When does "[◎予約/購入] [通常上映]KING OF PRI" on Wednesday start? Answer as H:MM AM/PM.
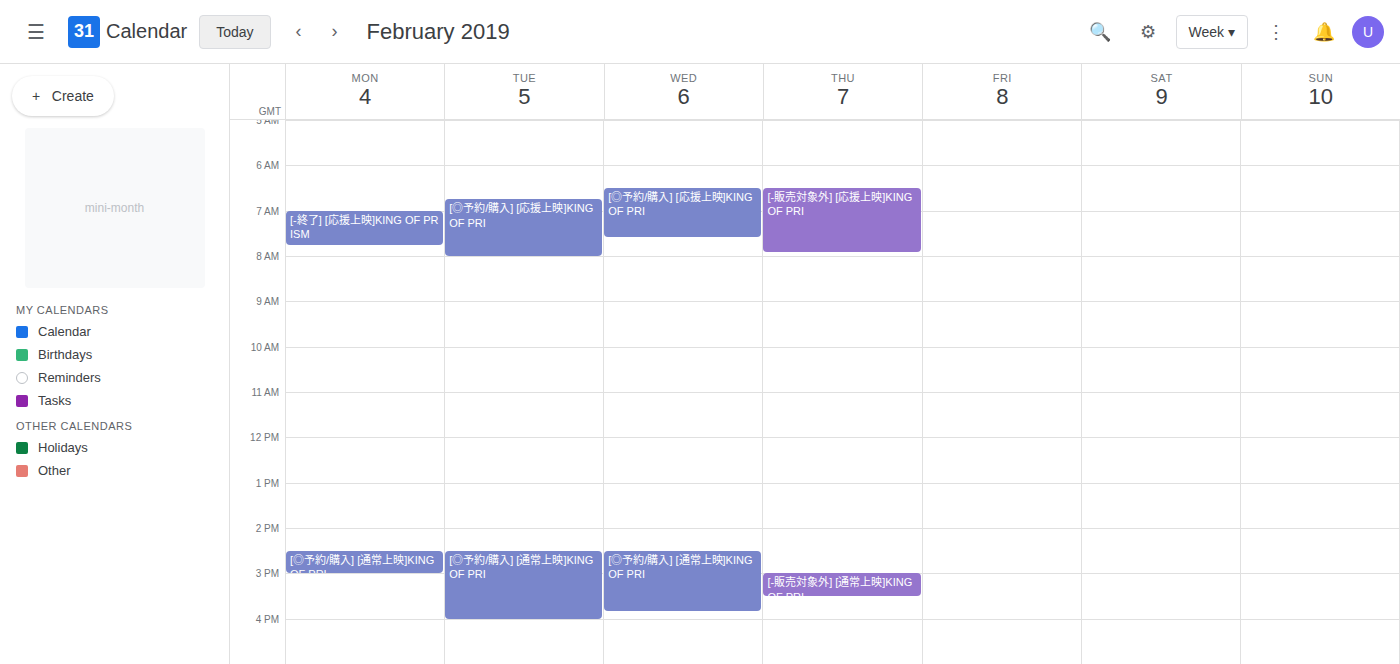
2:30 PM